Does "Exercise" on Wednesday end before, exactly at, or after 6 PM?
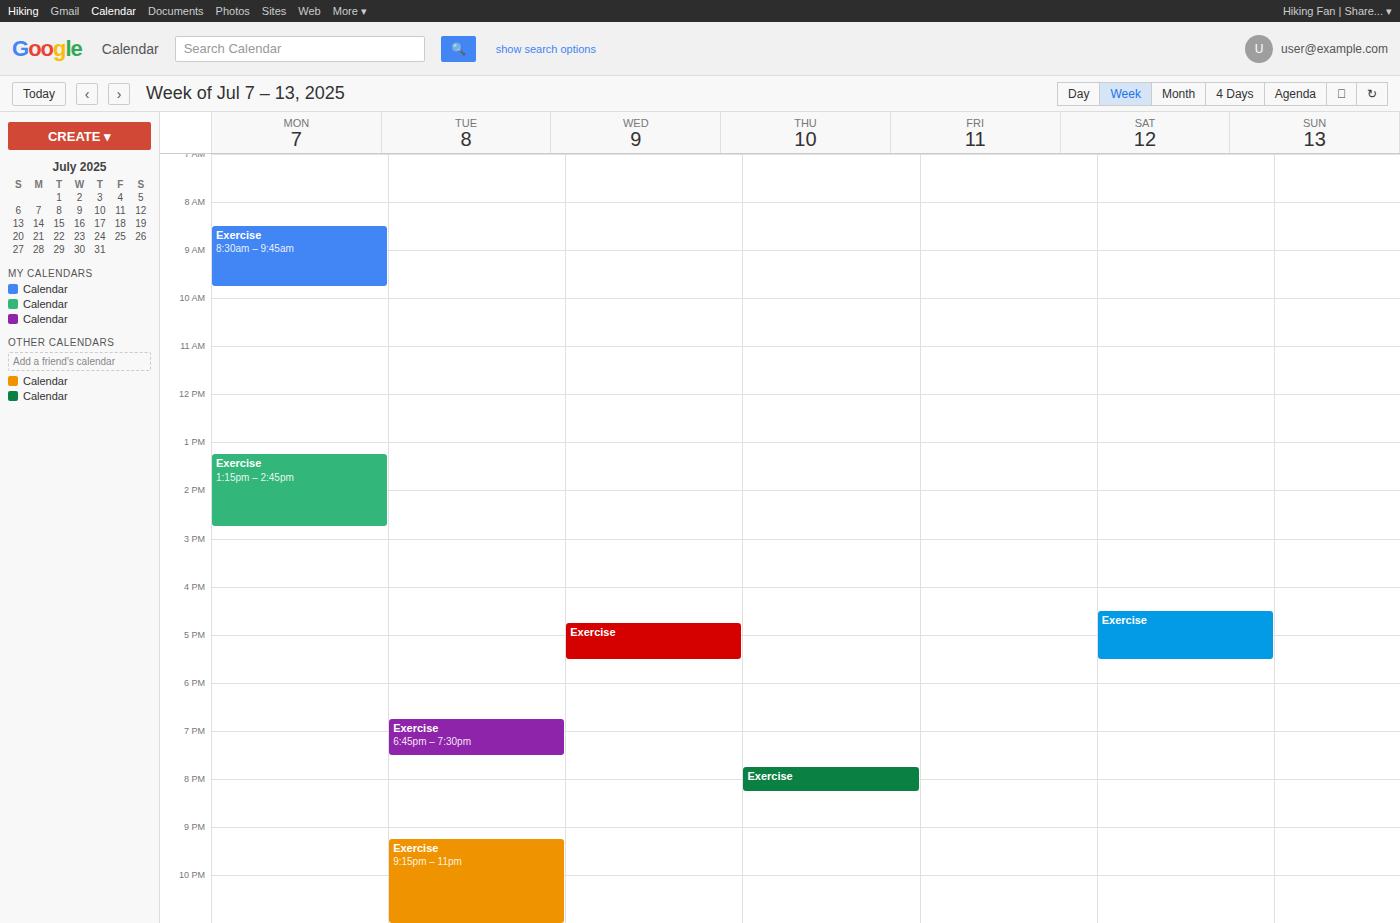
5:30 PM -- before 6 PM, 30 minutes above the 6 PM line.